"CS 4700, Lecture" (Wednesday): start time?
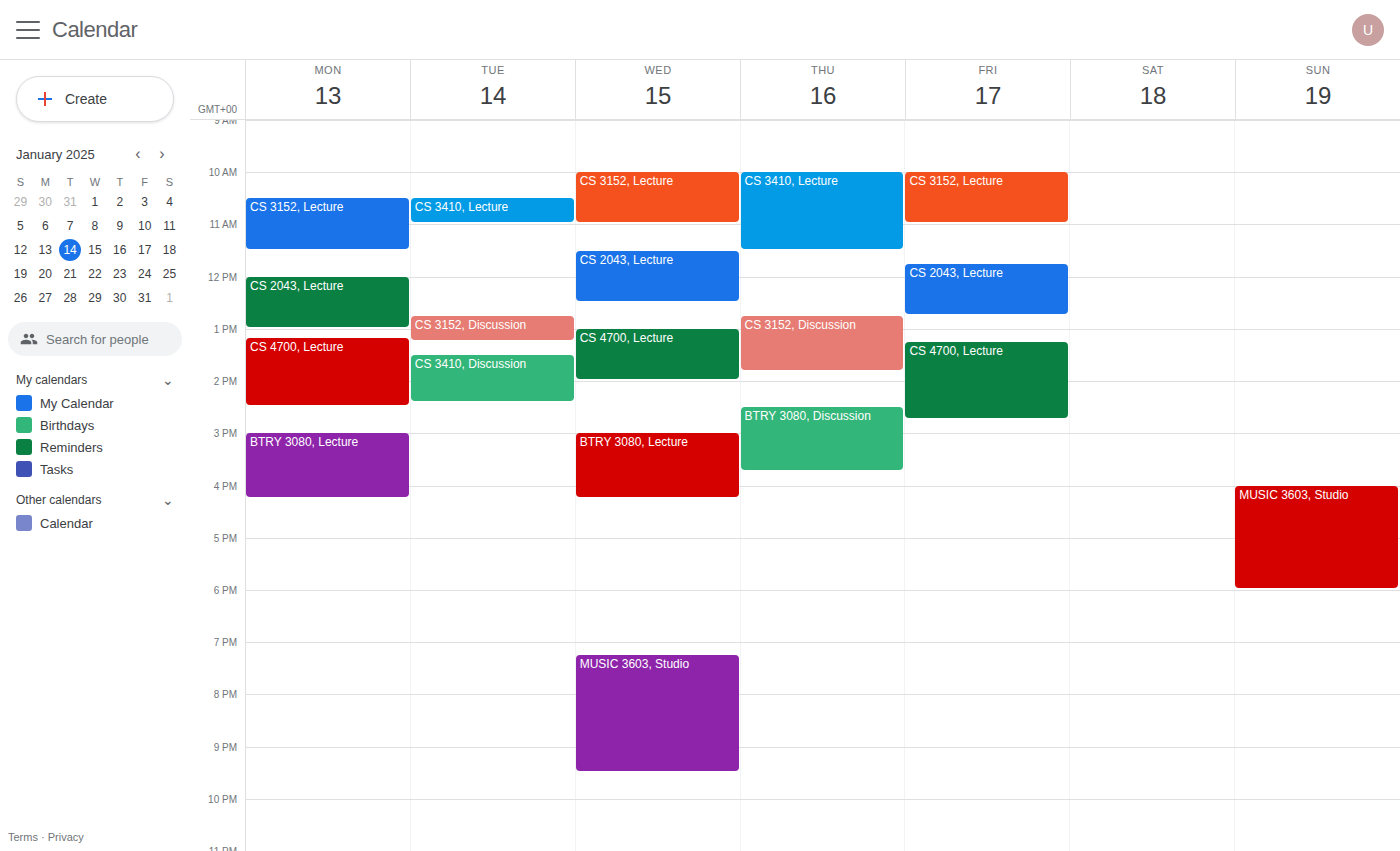
1:00 PM